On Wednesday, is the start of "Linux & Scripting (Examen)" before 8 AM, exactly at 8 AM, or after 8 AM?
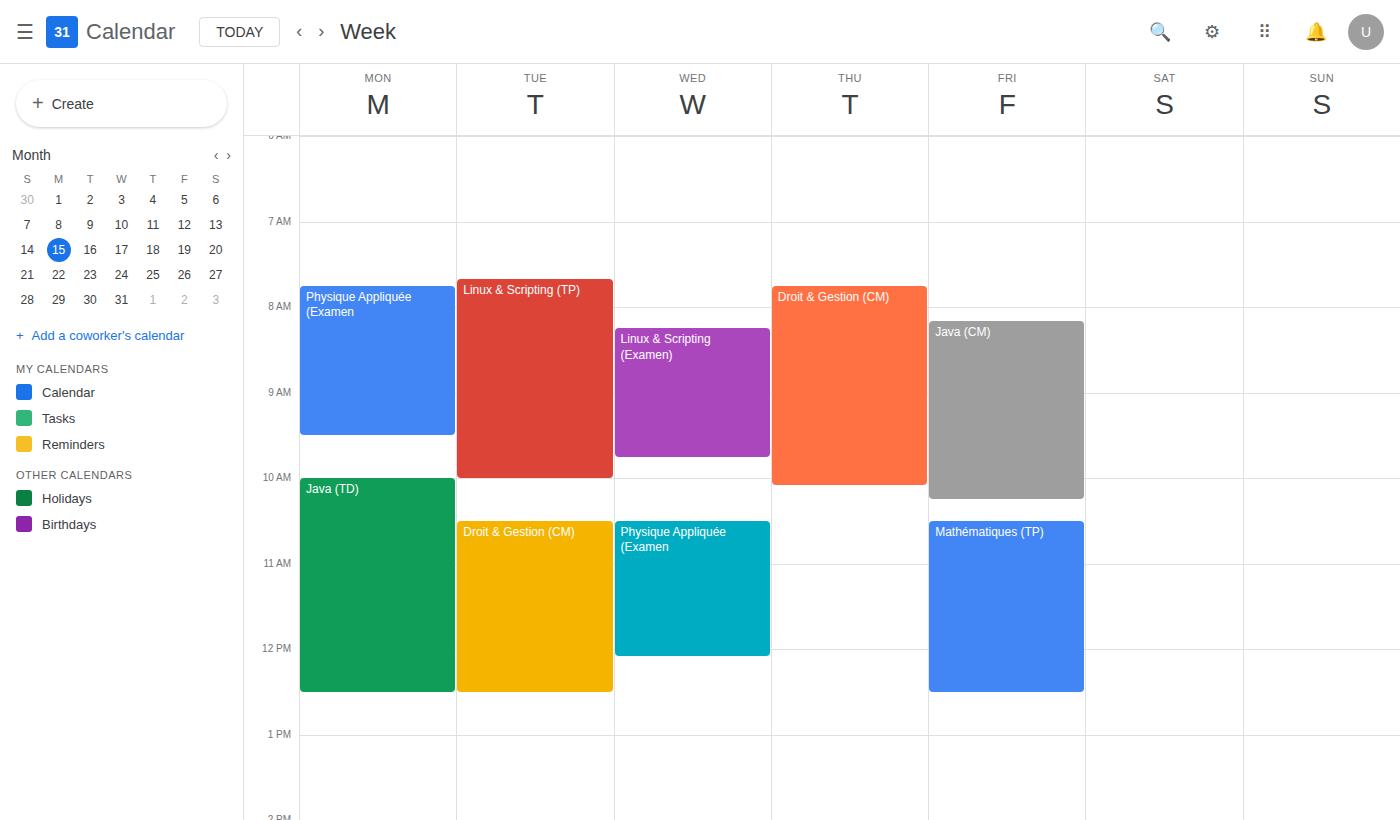
8:15 AM -- after 8 AM, 15 minutes below the 8 AM line.